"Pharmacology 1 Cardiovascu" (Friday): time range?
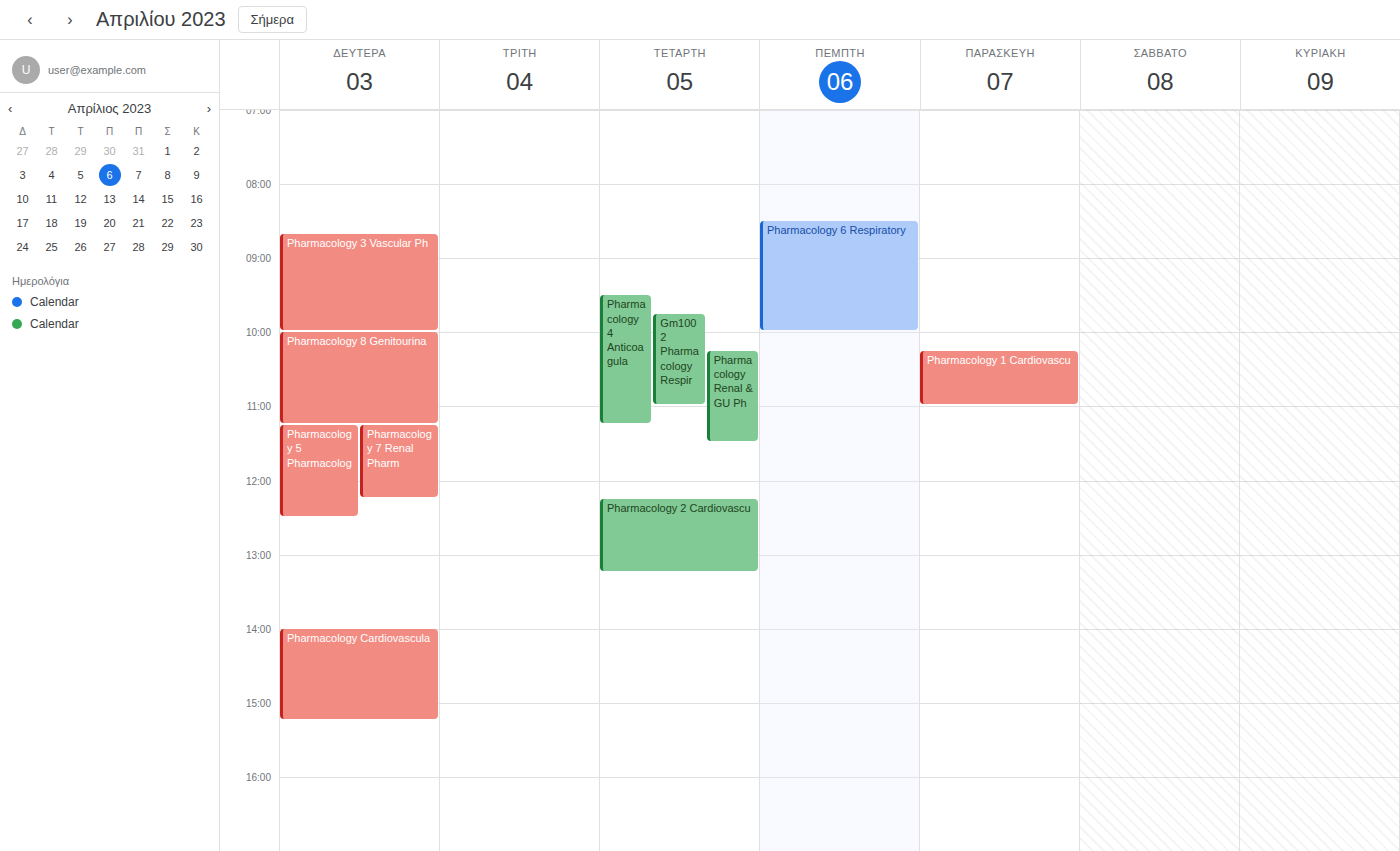
10:15 AM to 11:00 AM